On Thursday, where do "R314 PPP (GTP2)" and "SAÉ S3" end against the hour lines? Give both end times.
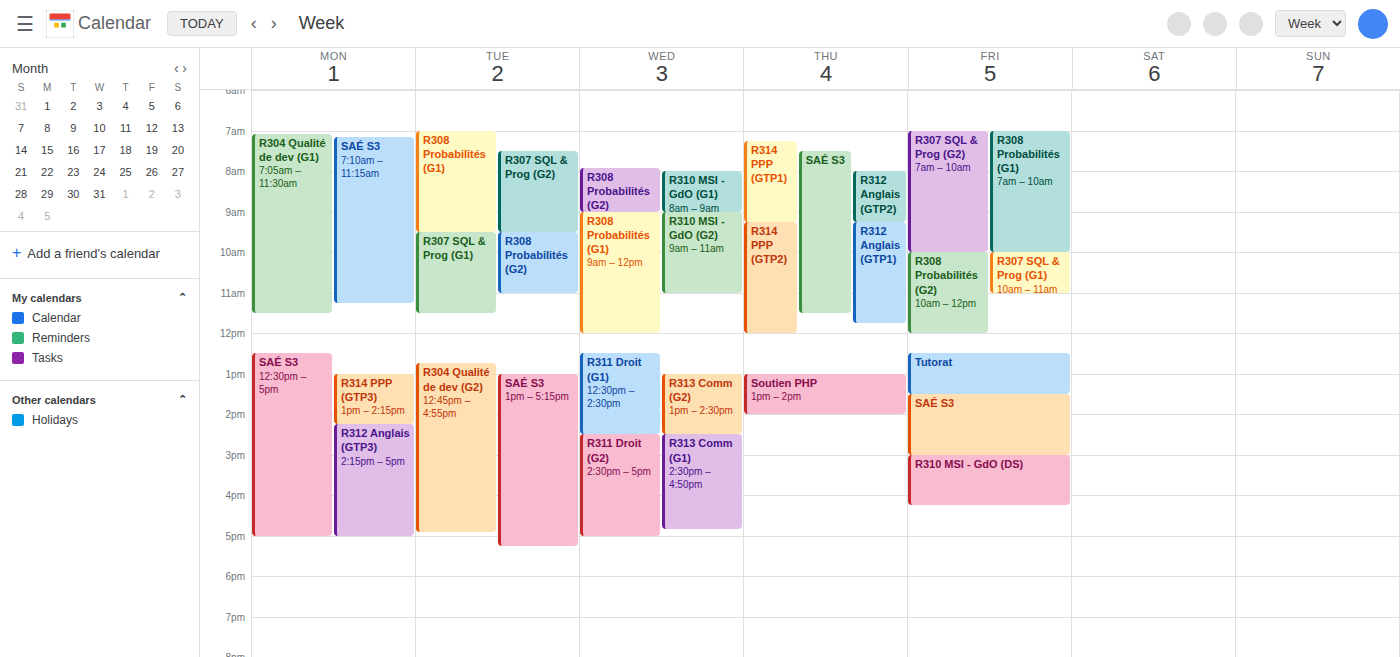
"R314 PPP (GTP2)": 12:00 PM, exactly on the 12 PM line. "SAÉ S3": 11:30 AM, halfway between the 11 AM and 12 PM lines.